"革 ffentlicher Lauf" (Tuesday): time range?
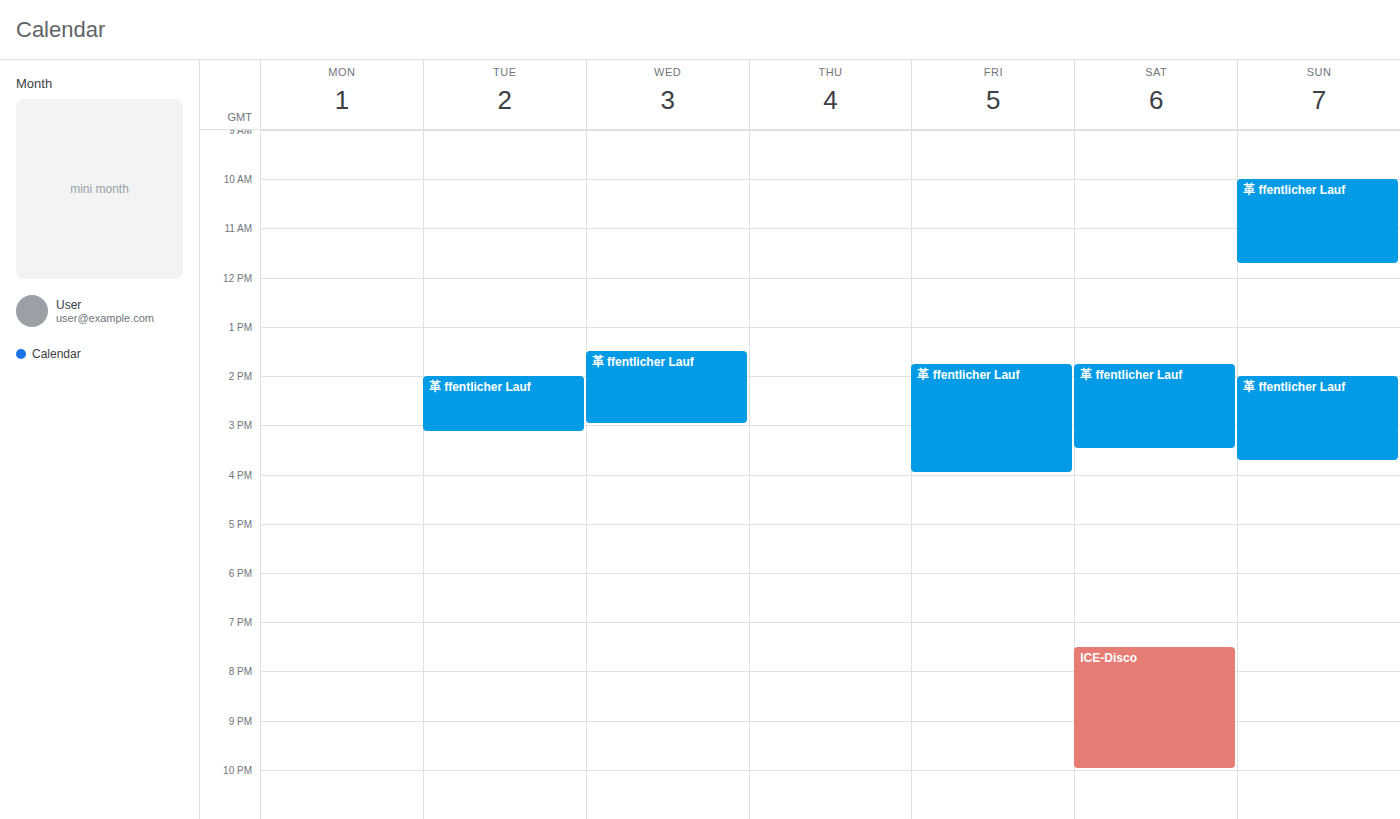
14:00 to 15:10